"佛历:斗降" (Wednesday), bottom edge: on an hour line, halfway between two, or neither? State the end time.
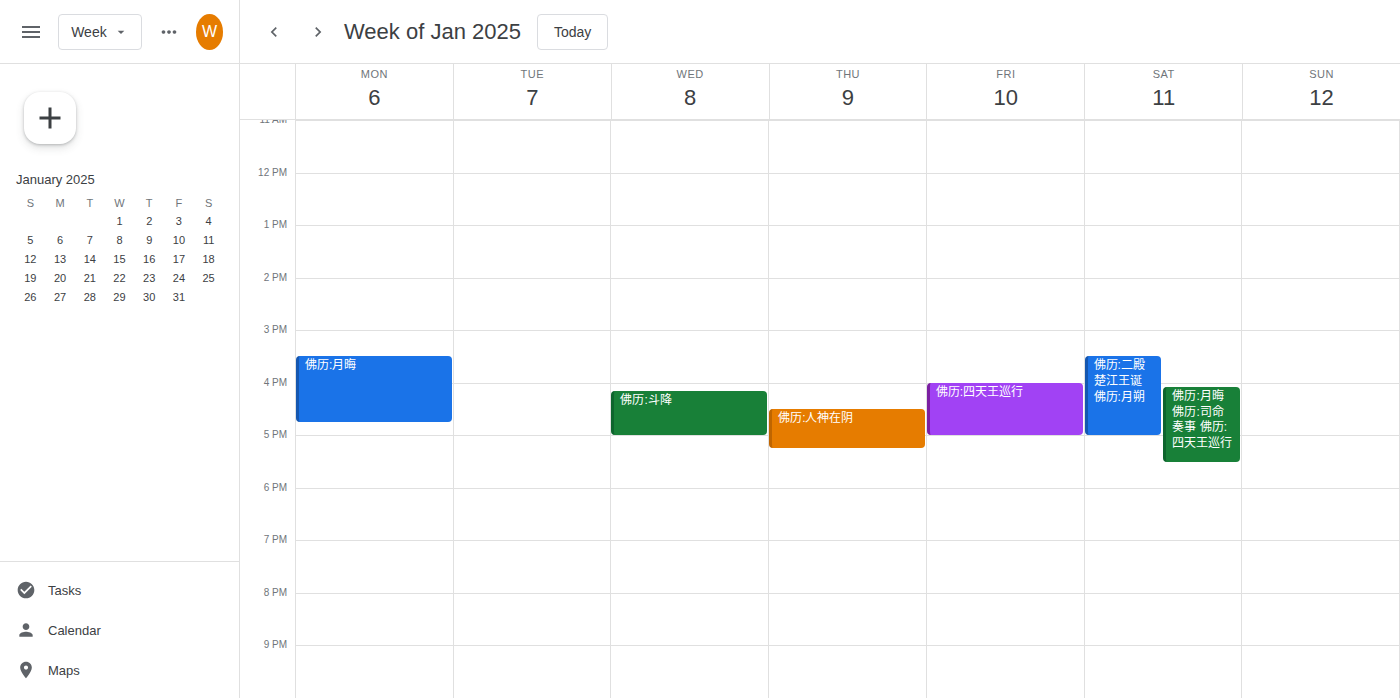
5:00 PM -- exactly on the 5 PM line.